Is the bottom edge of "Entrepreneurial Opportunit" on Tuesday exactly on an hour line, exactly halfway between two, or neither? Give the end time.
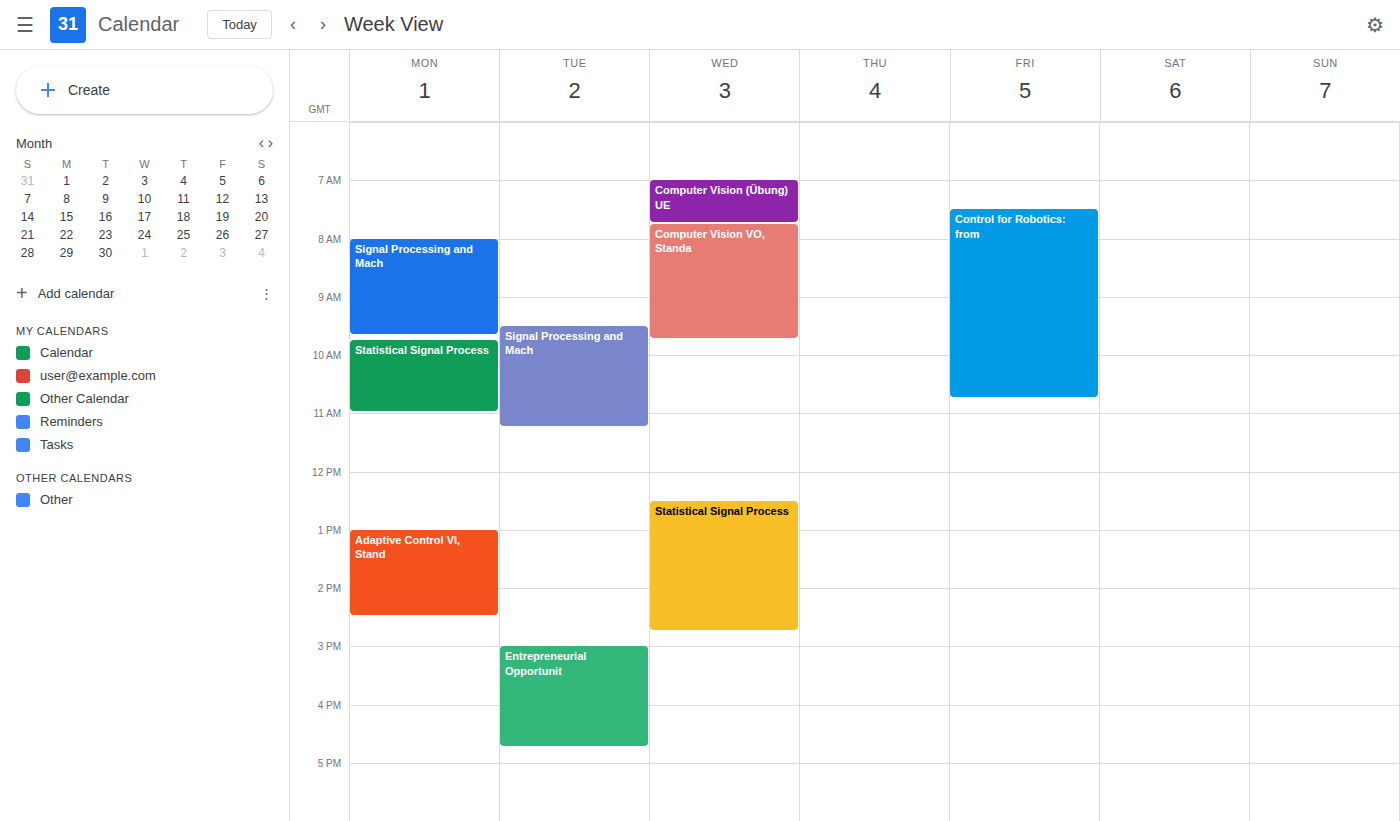
4:45 PM -- neither: three quarters of the way from the 4 PM line to the 5 PM line.